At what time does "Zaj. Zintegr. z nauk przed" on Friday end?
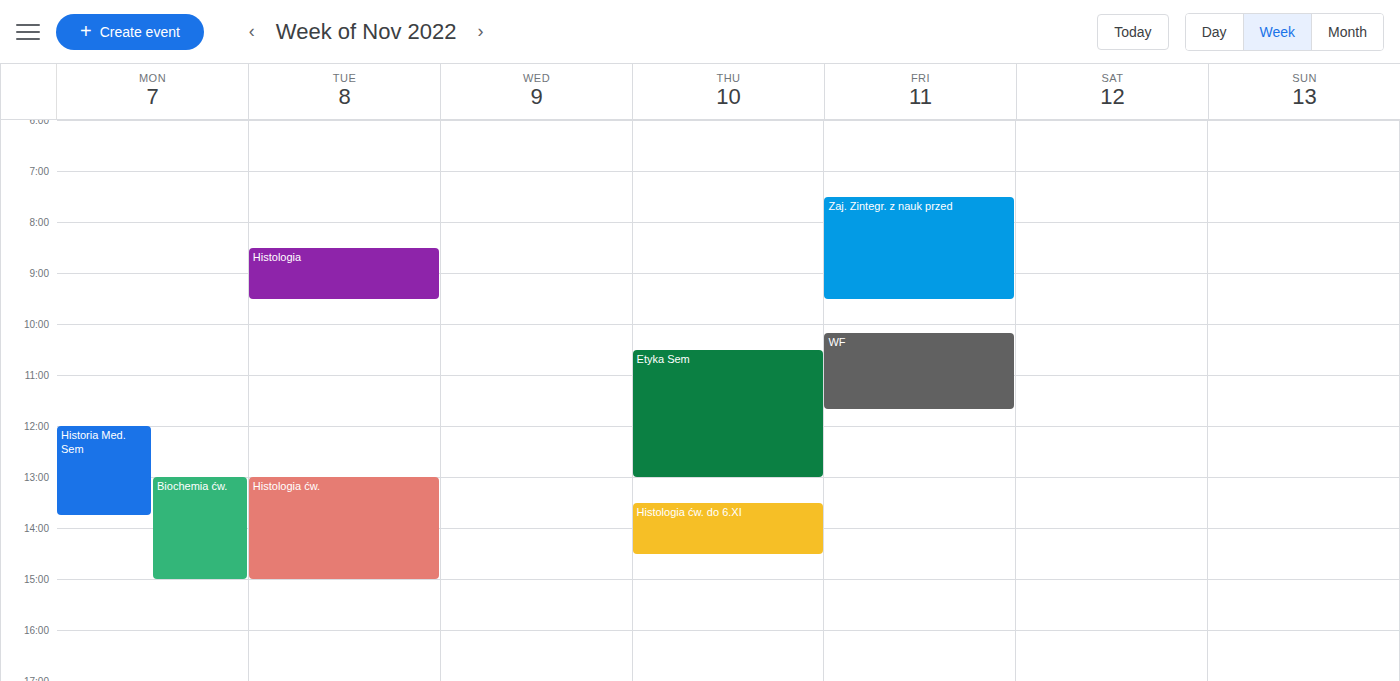
9:30 AM